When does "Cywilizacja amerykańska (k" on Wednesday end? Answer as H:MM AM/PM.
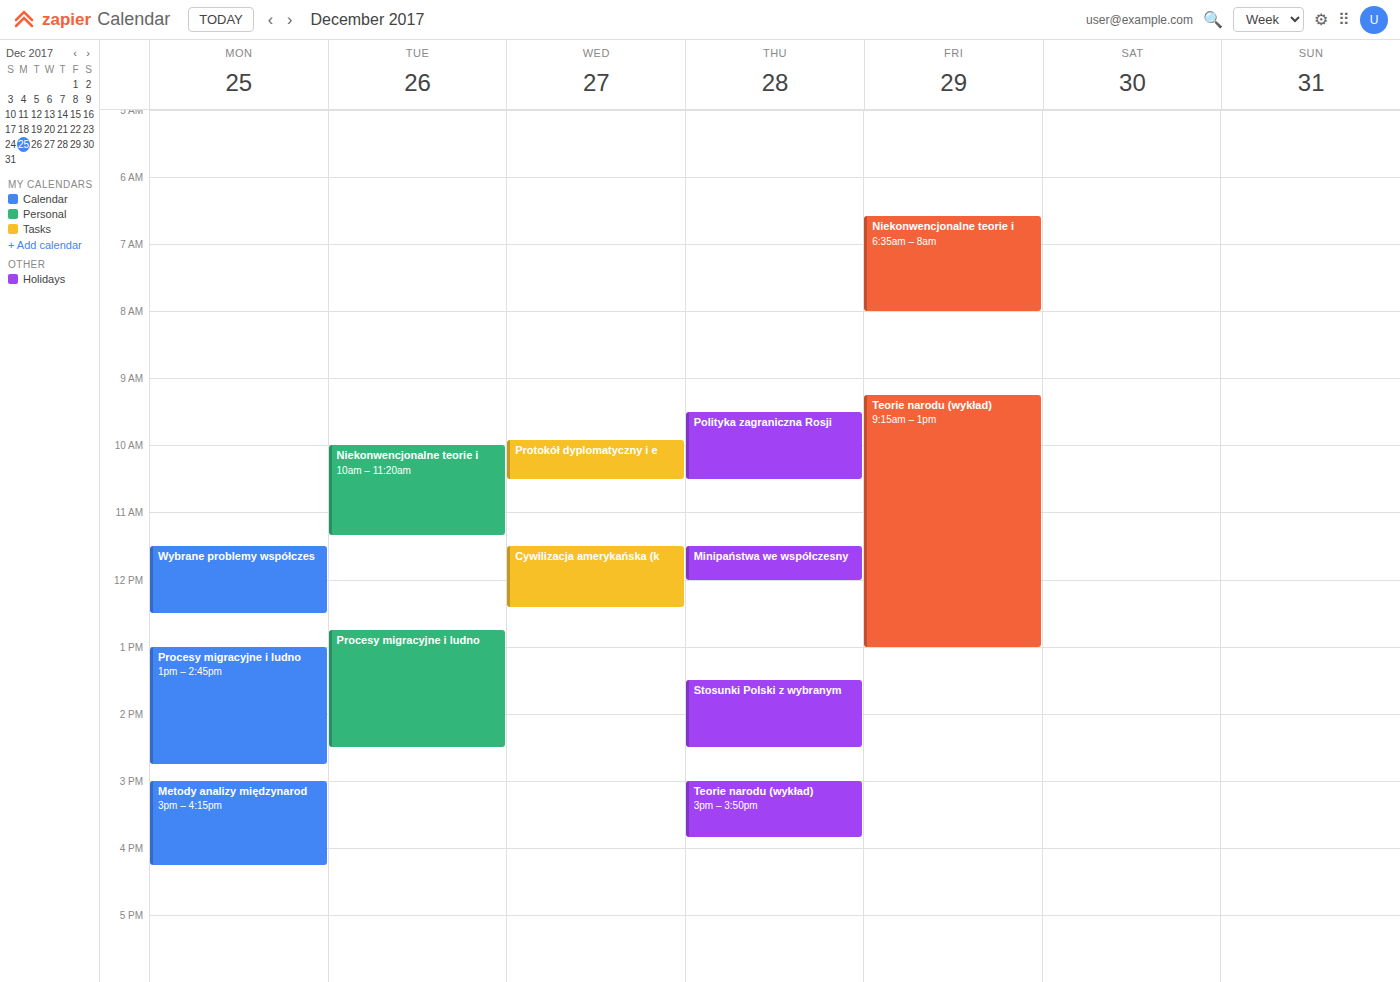
12:25 PM